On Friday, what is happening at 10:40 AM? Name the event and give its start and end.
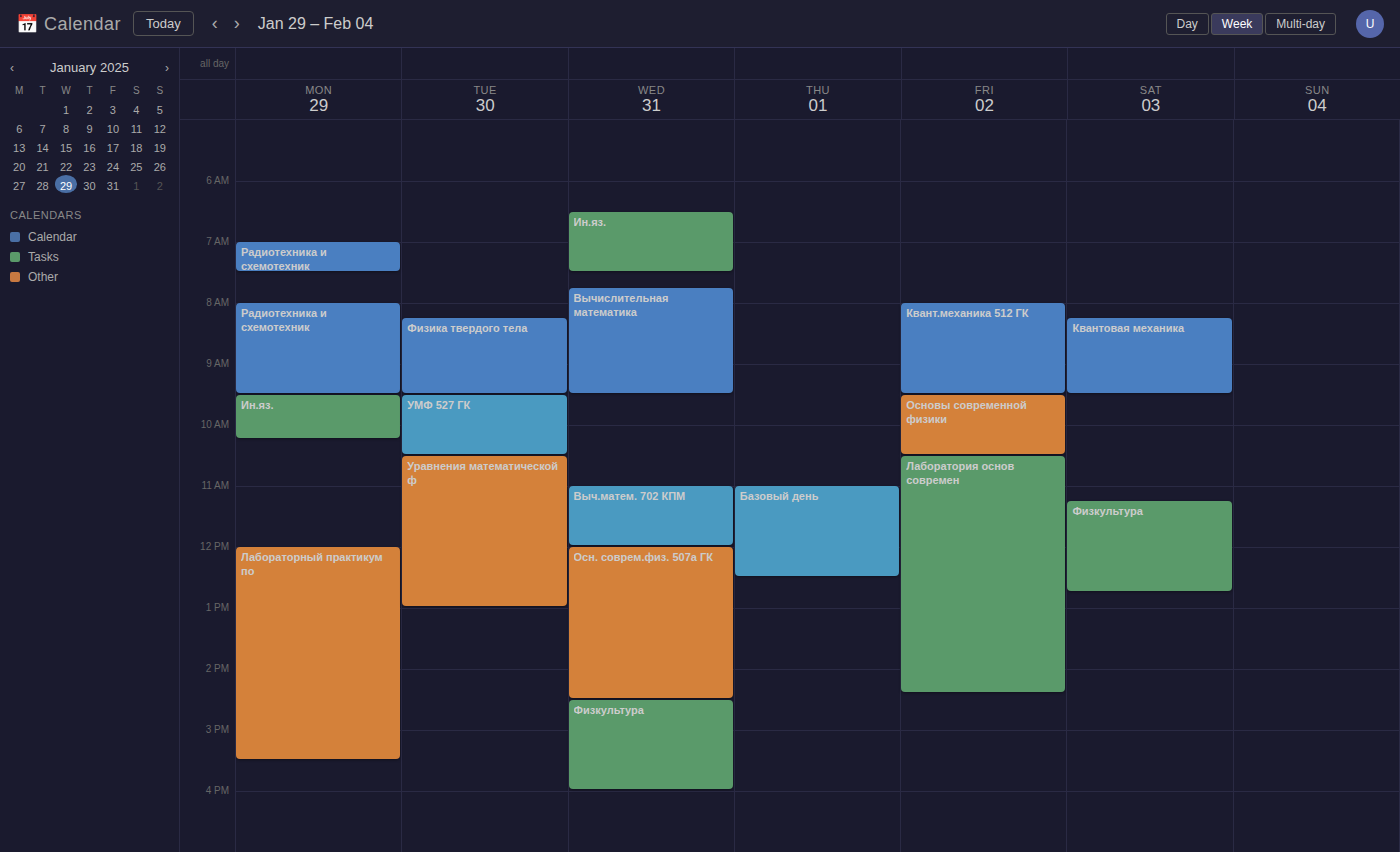
"Лаборатория основ современ", 10:30 AM to 2:25 PM